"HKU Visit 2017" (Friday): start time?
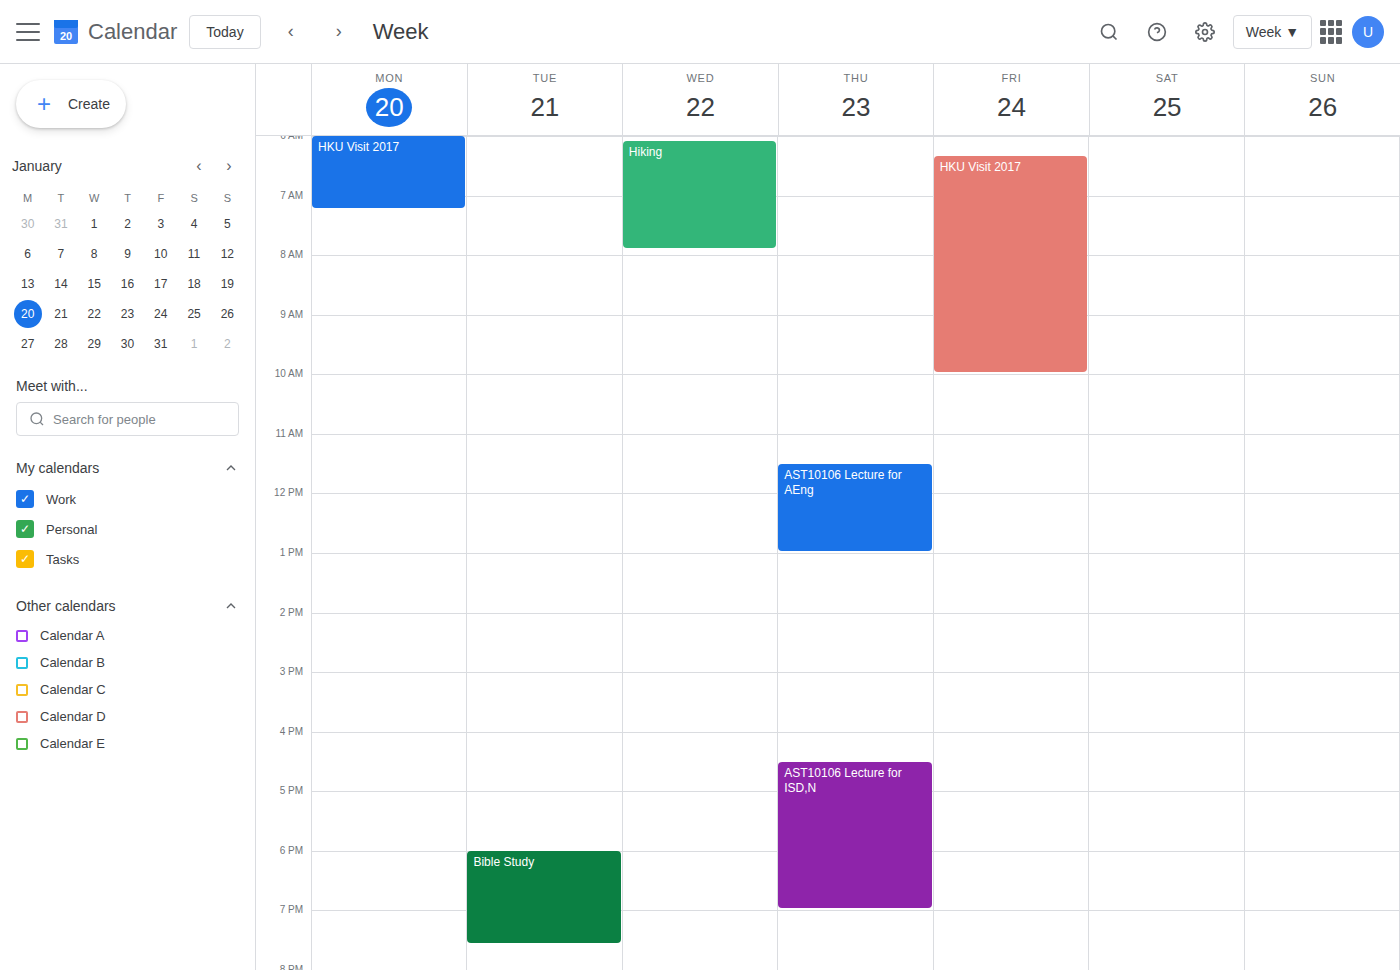
6:20 AM